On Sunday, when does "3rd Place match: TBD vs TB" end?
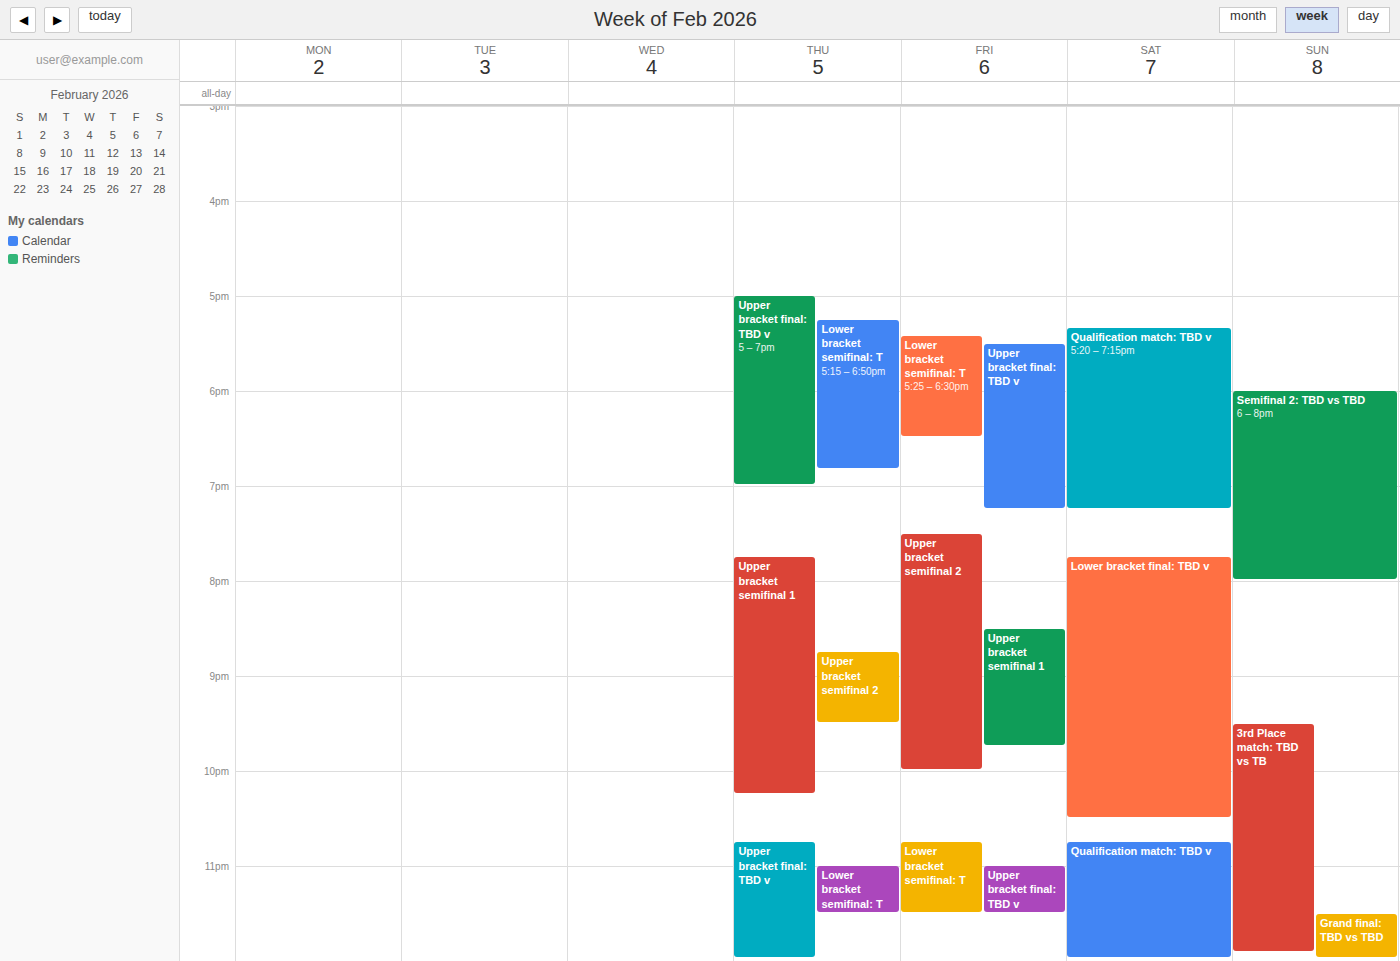
23:55